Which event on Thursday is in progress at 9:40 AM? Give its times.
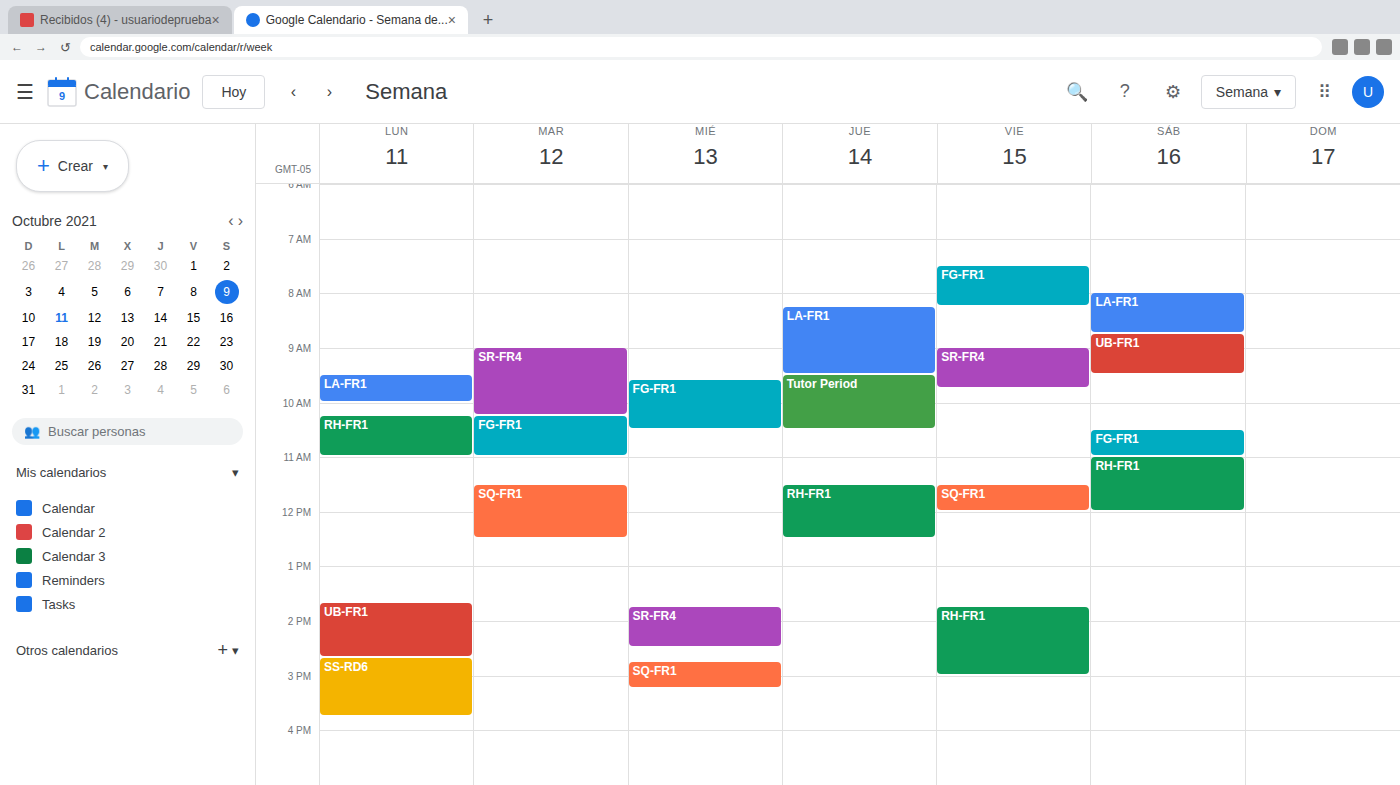
"Tutor Period", 9:30 AM to 10:30 AM